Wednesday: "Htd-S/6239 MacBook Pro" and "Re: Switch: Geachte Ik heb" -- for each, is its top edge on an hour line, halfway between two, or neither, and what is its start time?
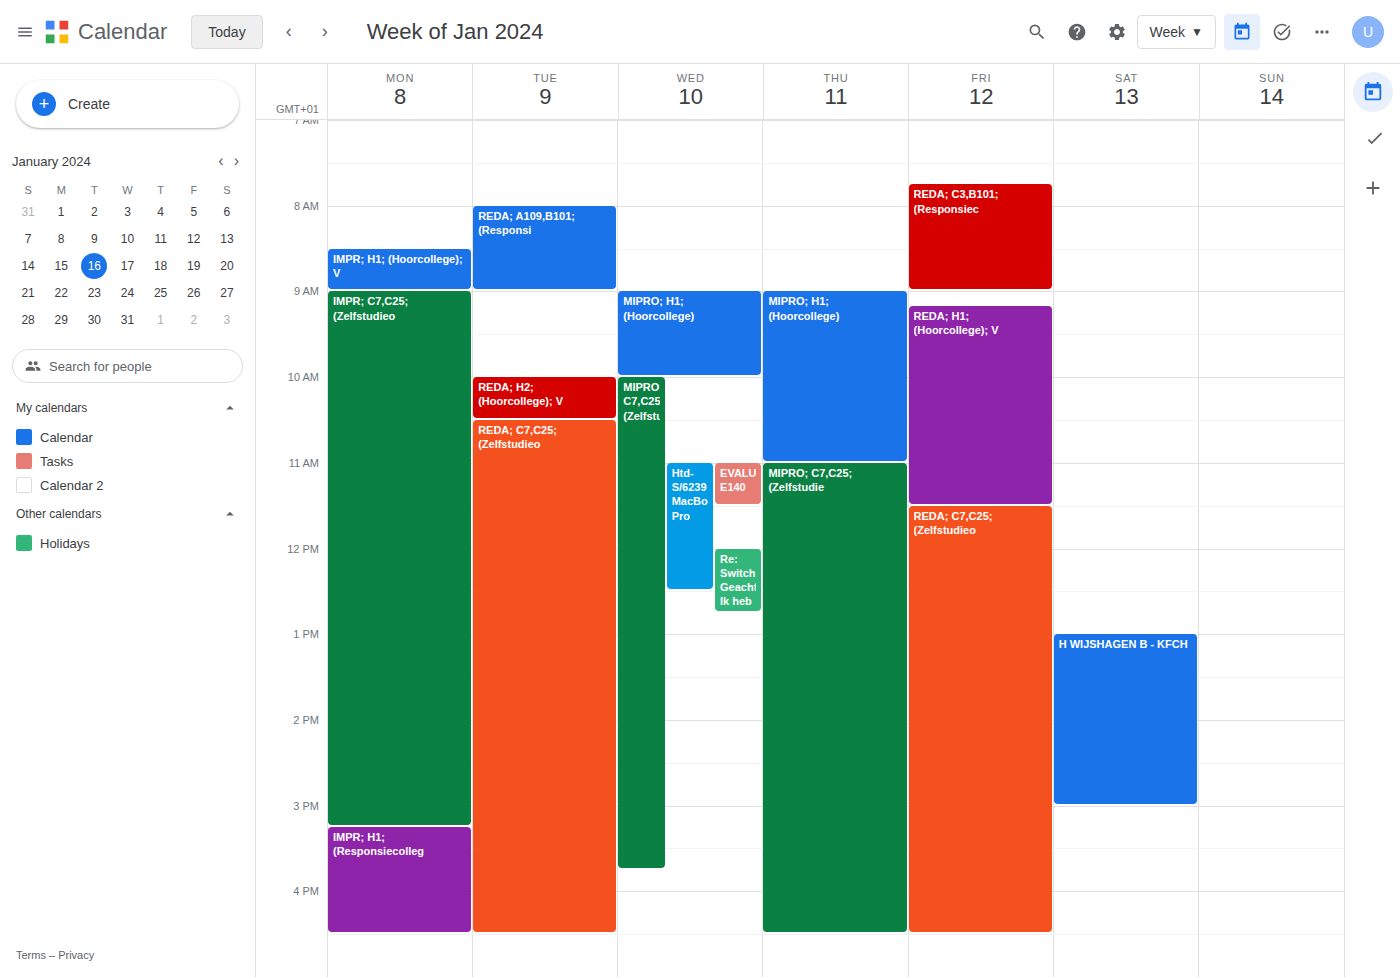
"Htd-S/6239 MacBook Pro": 11:00 AM, exactly on the 11 AM line. "Re: Switch: Geachte Ik heb": 12:00 PM, exactly on the 12 PM line.